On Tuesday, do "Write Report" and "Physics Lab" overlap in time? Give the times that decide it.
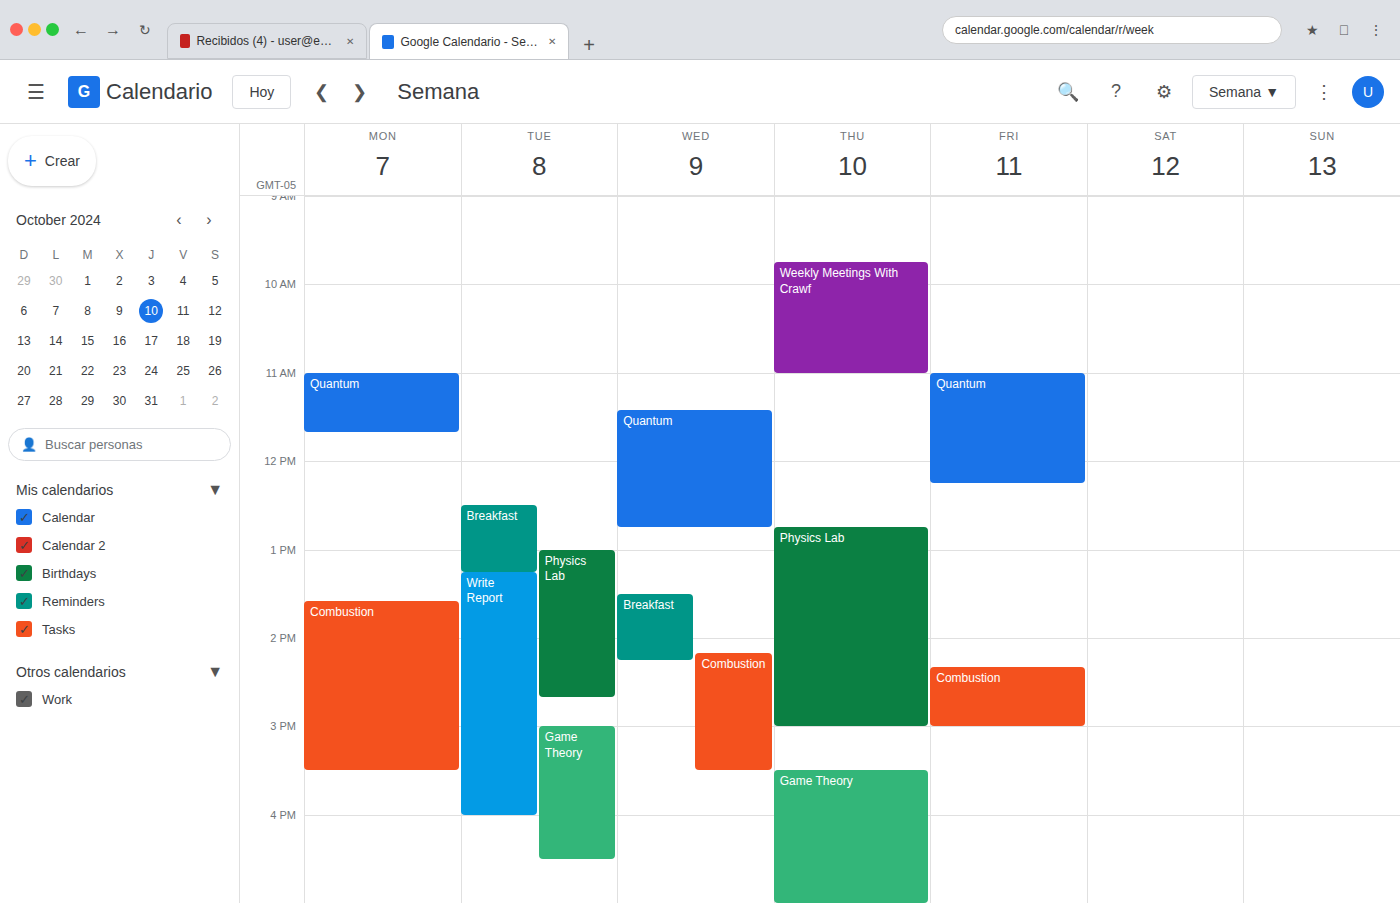
"Write Report" starts at 1:15 PM, before "Physics Lab" ends at 2:40 PM -- they overlap.